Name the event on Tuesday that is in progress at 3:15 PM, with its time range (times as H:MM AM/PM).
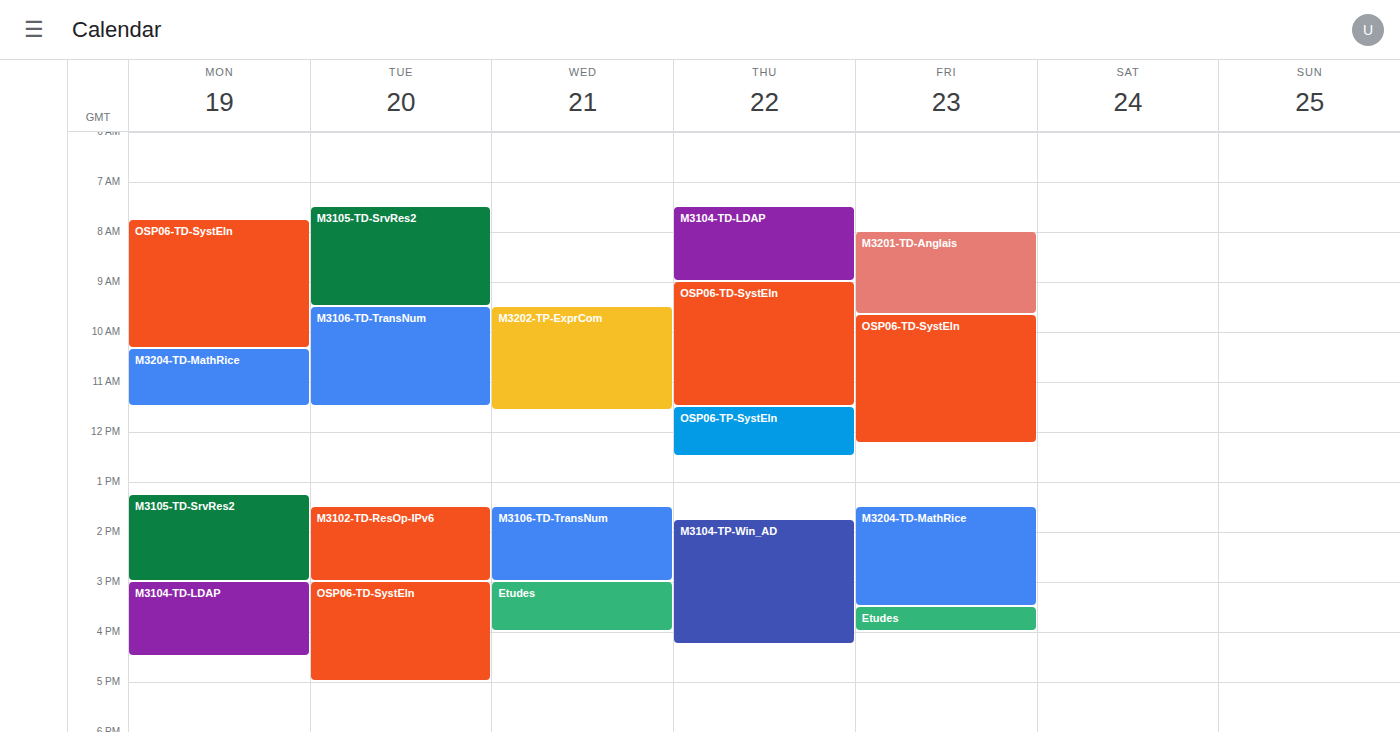
"OSP06-TD-SystEln", 3:00 PM to 5:00 PM